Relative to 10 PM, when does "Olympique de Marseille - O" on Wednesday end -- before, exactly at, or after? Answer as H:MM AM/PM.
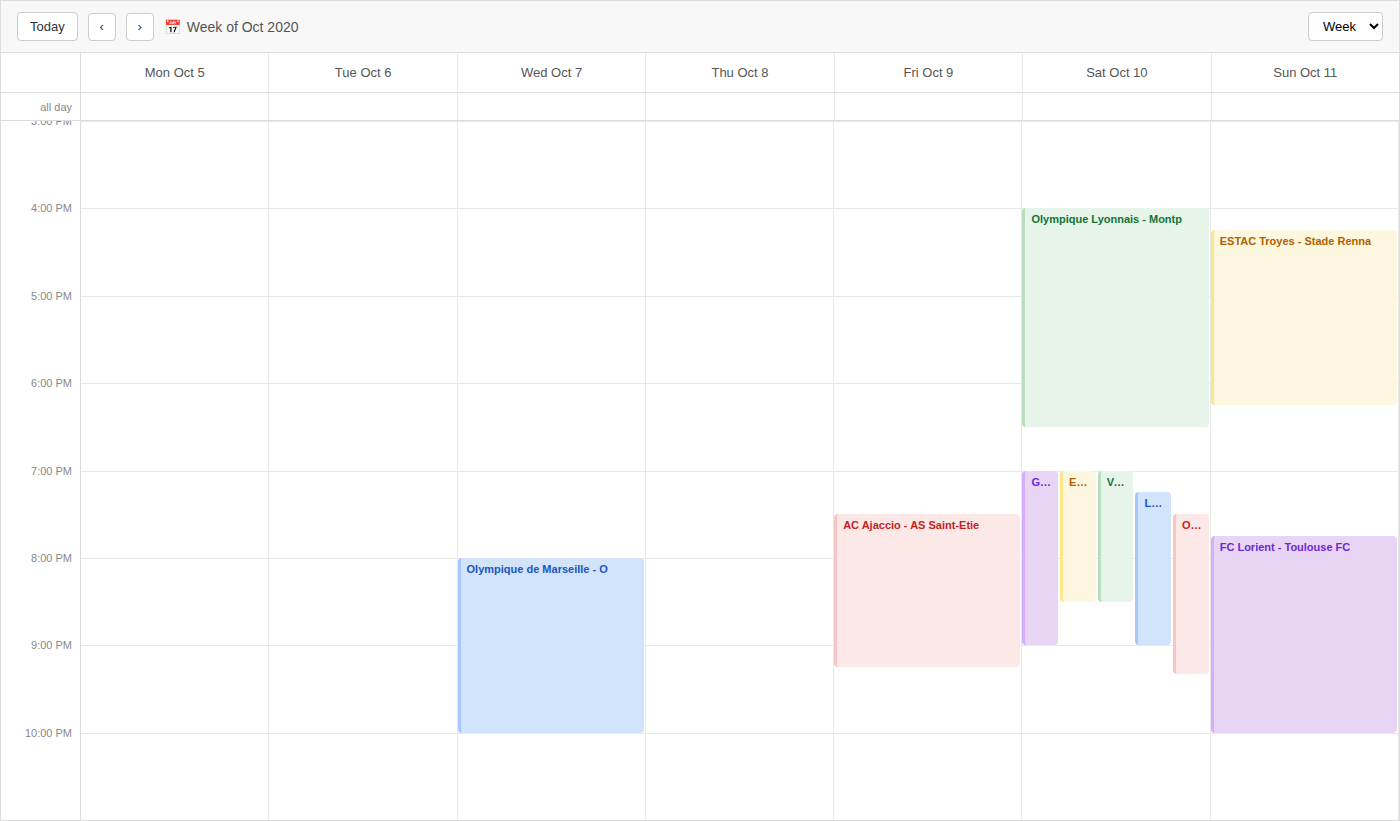
10:00 PM -- exactly at 10 PM, on the 10 PM line.